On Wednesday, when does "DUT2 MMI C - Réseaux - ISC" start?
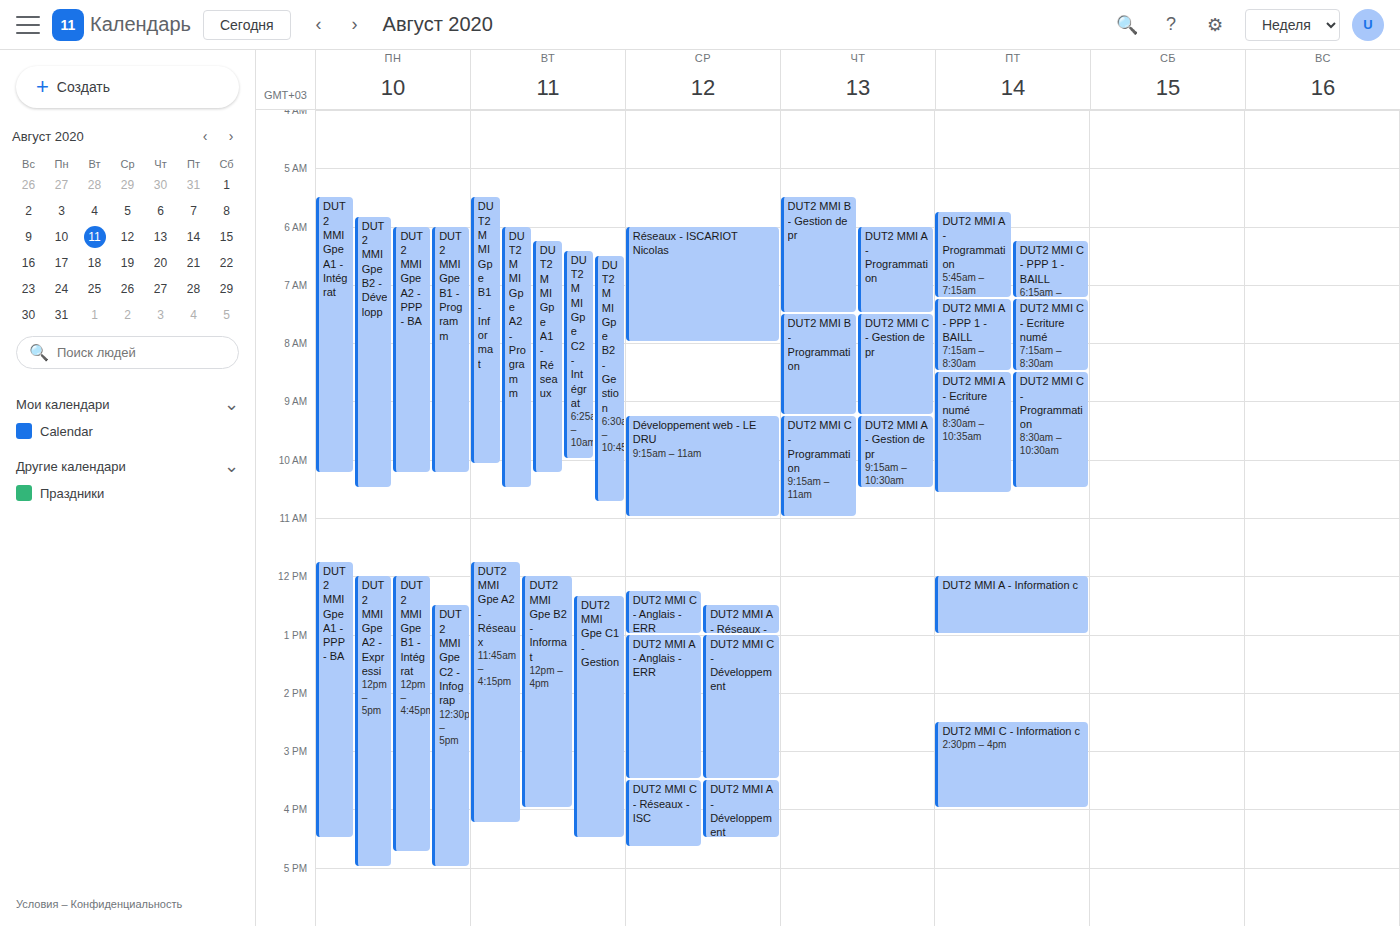
3:30 PM